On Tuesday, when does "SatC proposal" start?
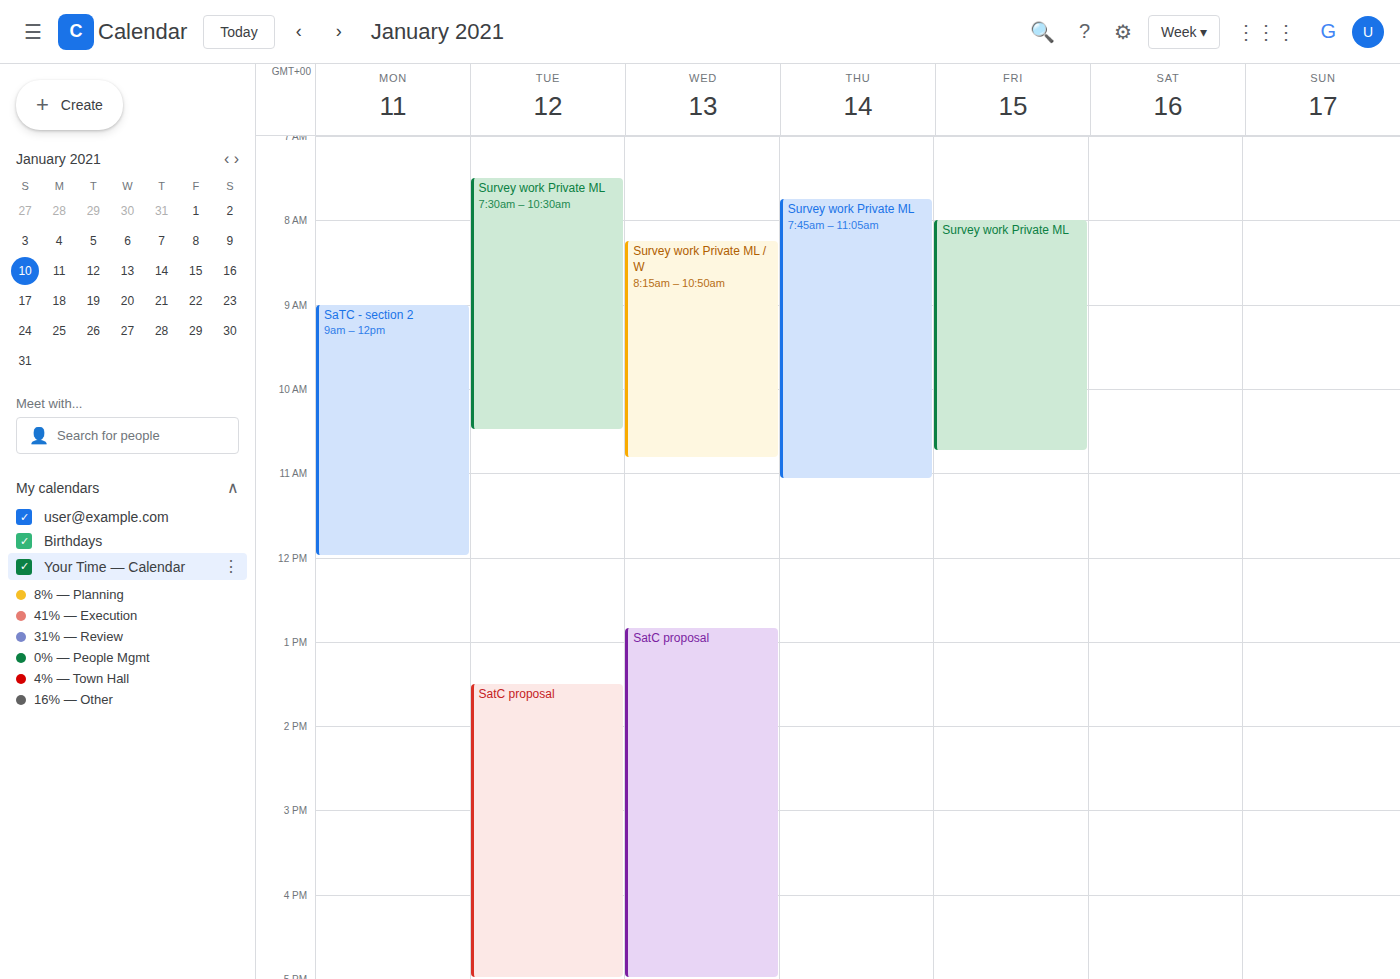
1:30 PM